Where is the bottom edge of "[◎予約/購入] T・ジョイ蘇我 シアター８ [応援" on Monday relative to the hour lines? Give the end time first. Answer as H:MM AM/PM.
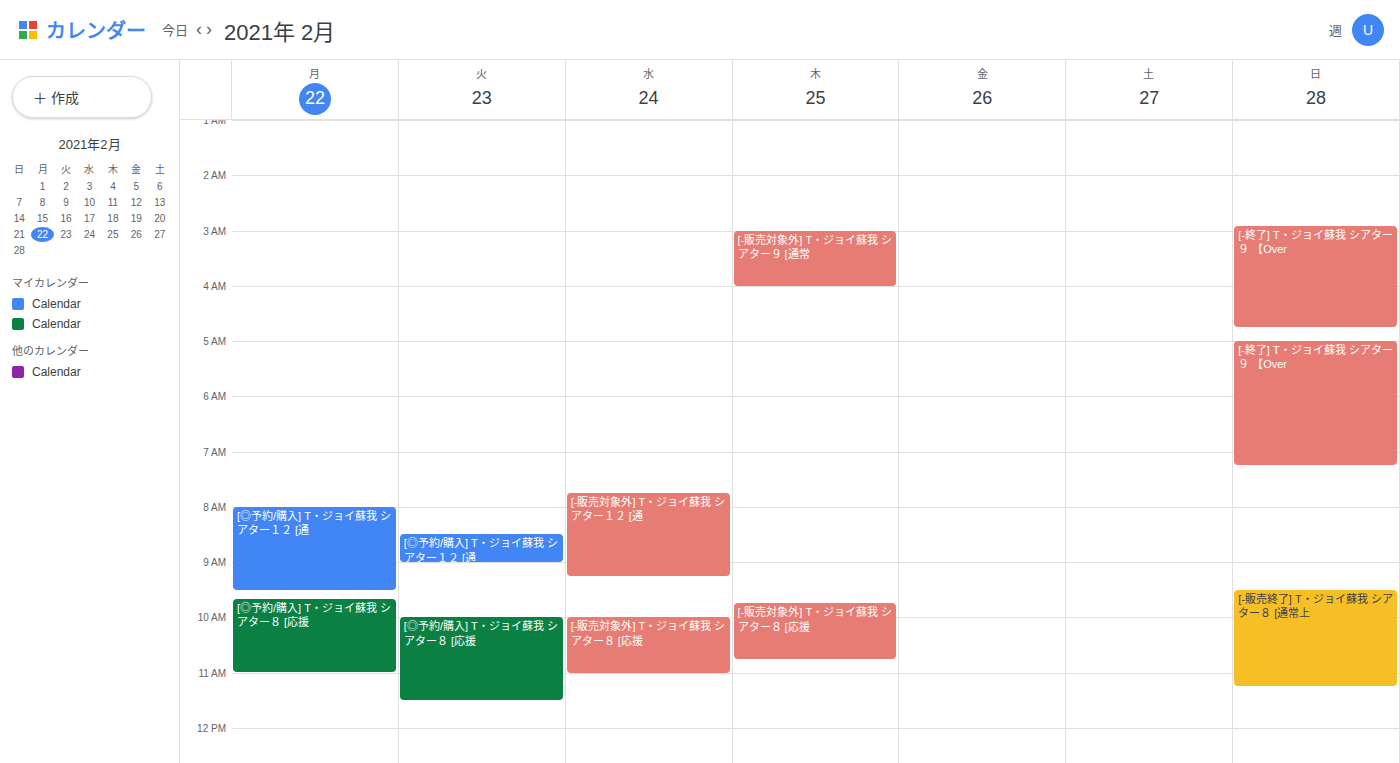
11:00 AM -- exactly on the 11 AM line.